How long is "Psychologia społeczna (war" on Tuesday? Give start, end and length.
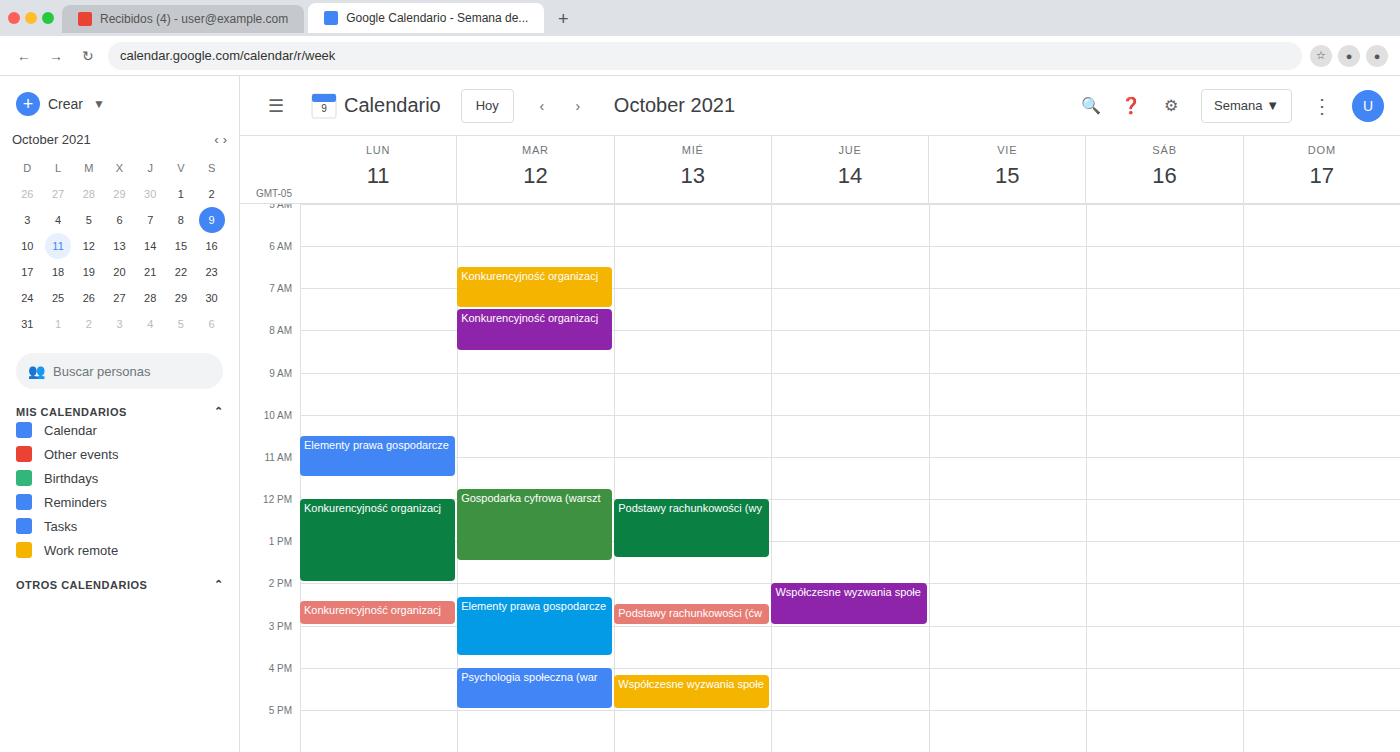
4:00 PM to 5:00 PM, 1 hour